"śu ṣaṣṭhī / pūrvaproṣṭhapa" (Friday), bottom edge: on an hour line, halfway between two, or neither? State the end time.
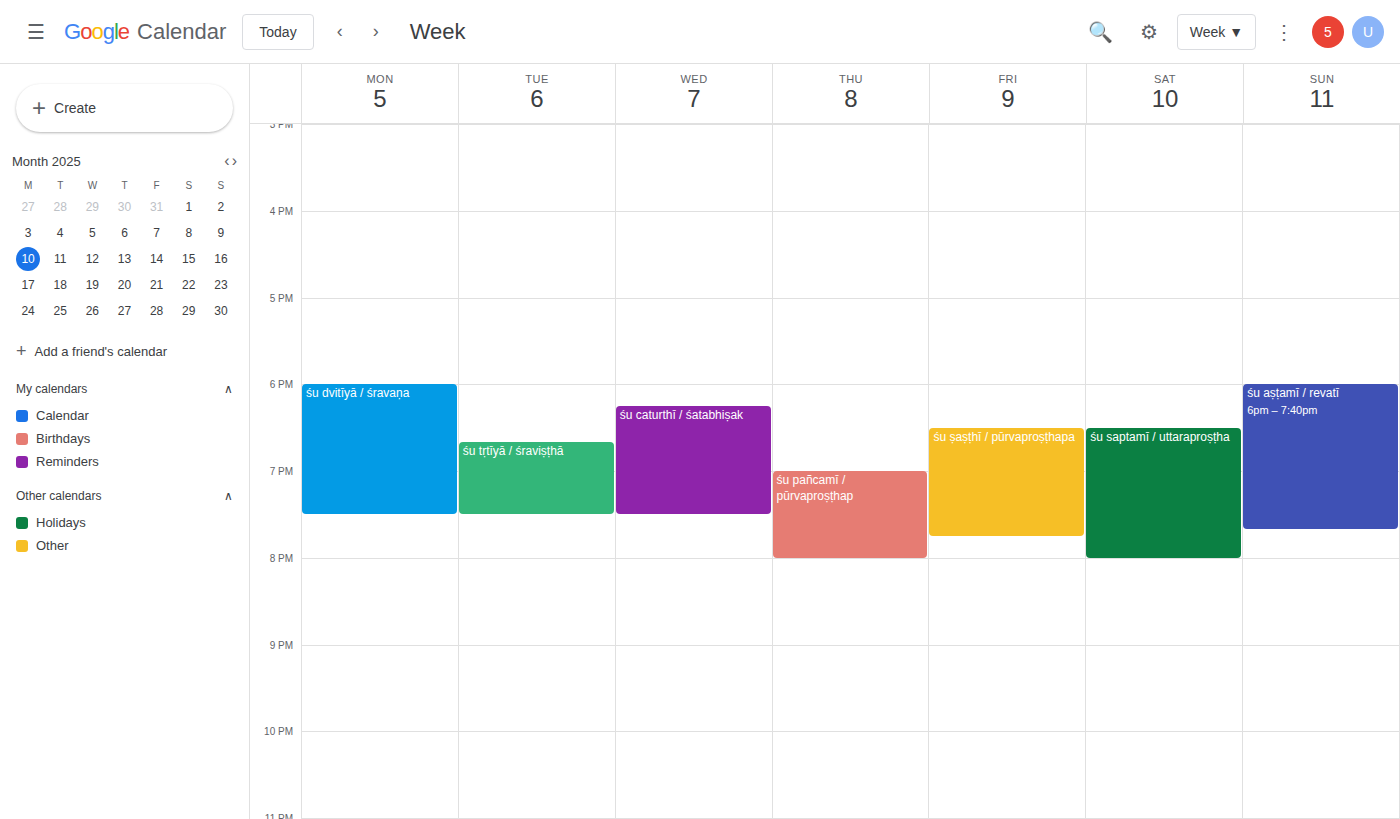
7:45 PM -- neither: three quarters of the way from the 7 PM line to the 8 PM line.